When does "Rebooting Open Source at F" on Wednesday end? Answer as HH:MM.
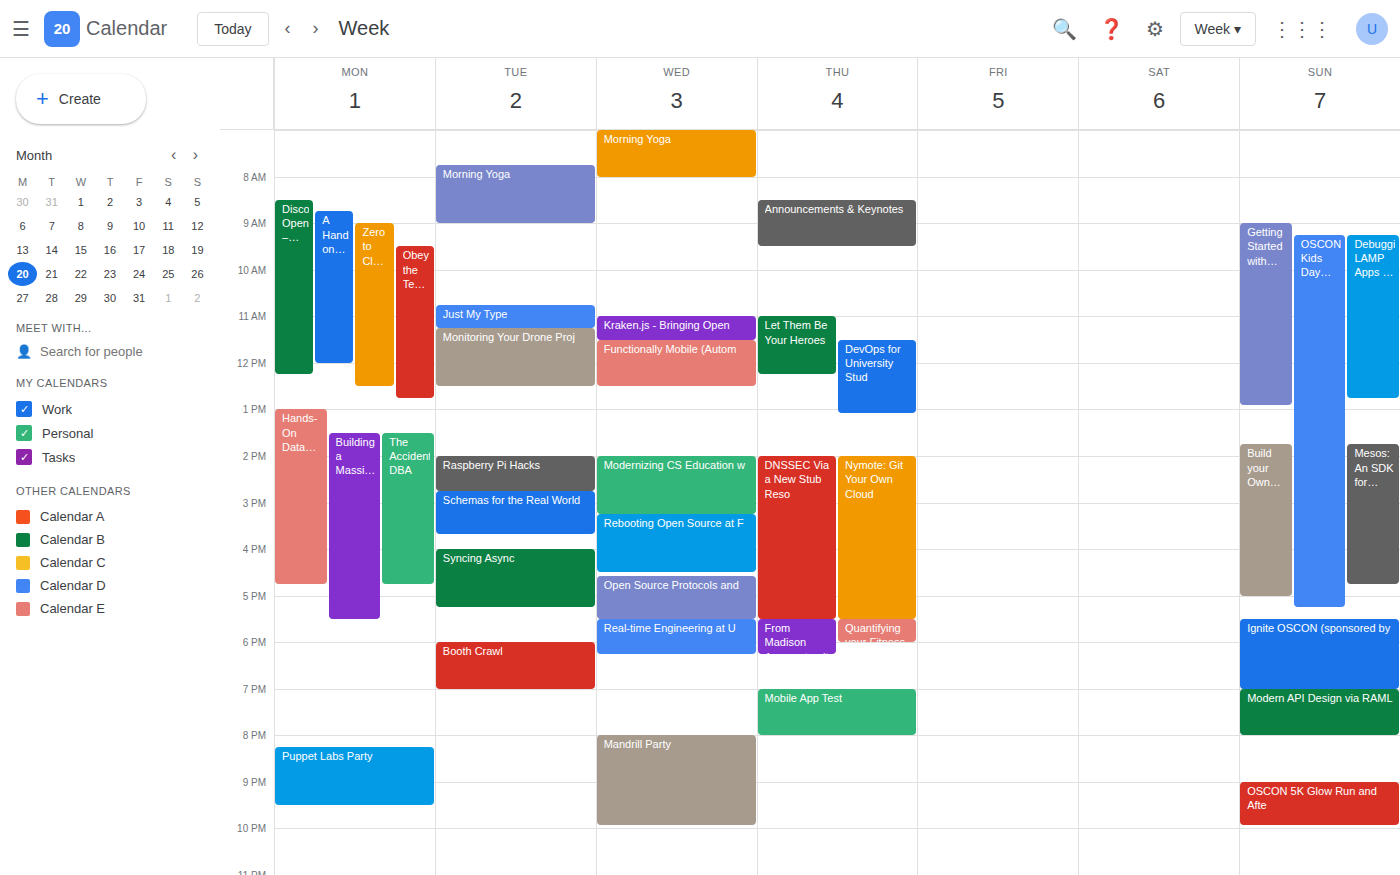
16:30